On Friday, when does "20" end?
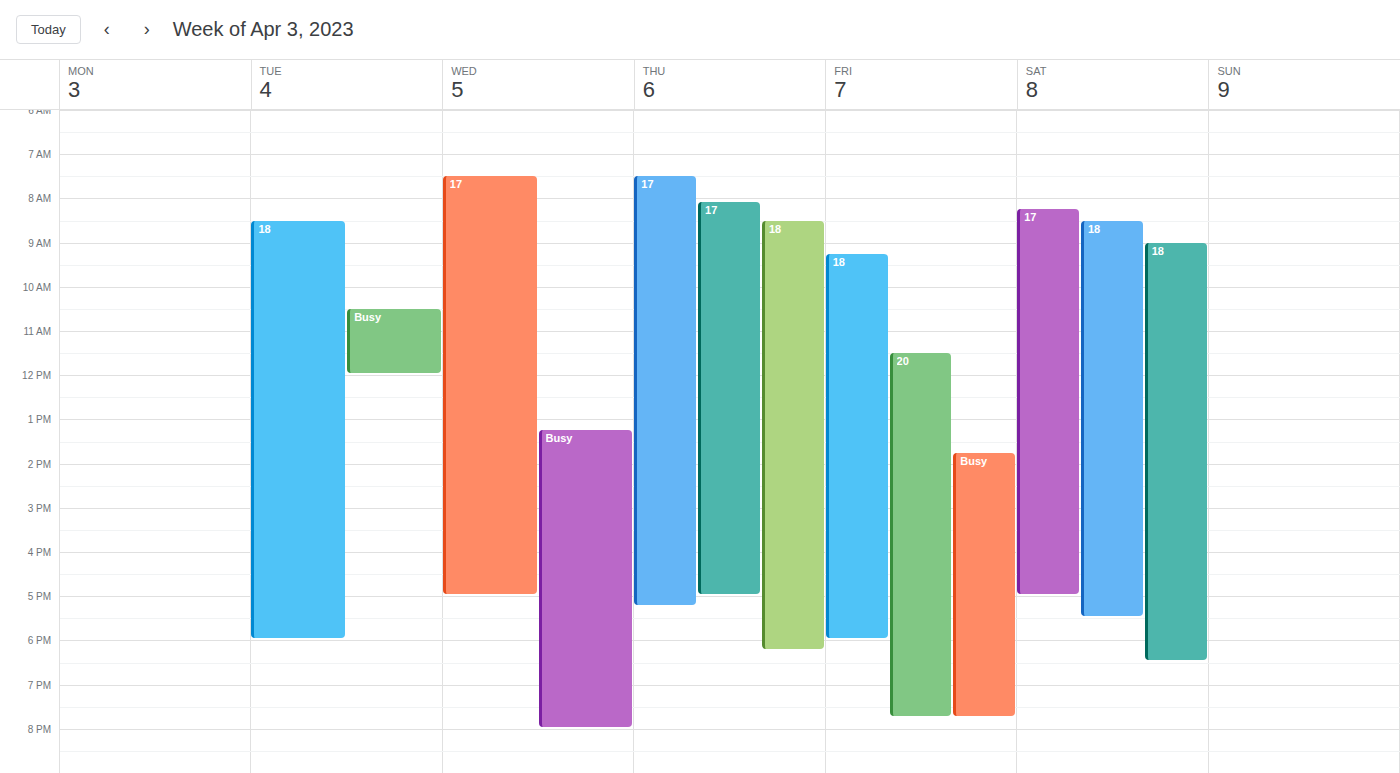
7:45 PM